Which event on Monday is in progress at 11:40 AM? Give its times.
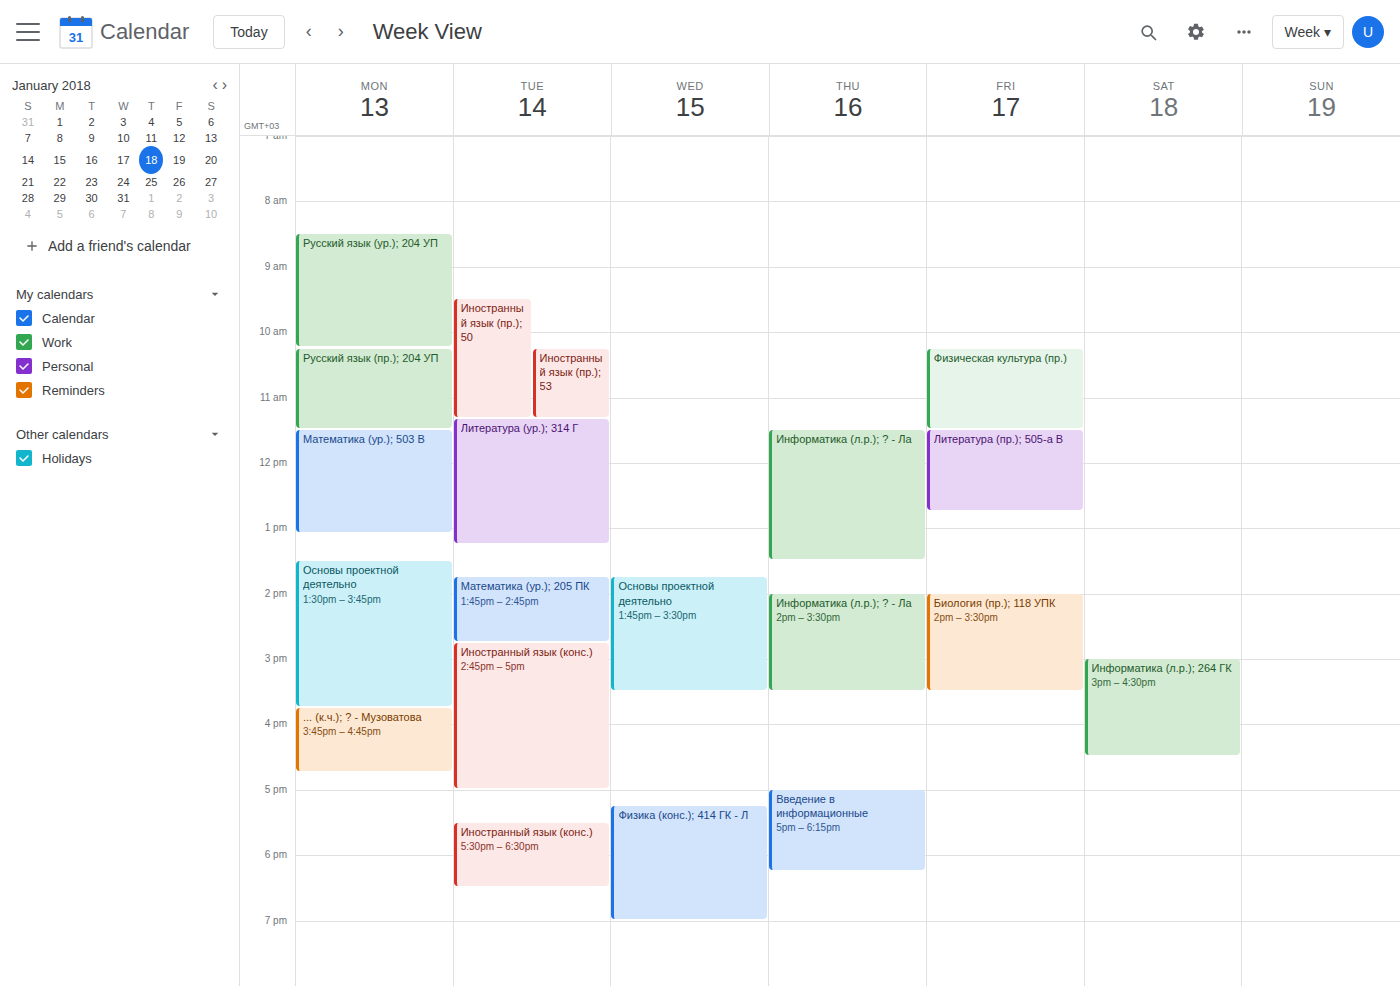
"Математика (ур.); 503 В", 11:30 AM to 1:05 PM